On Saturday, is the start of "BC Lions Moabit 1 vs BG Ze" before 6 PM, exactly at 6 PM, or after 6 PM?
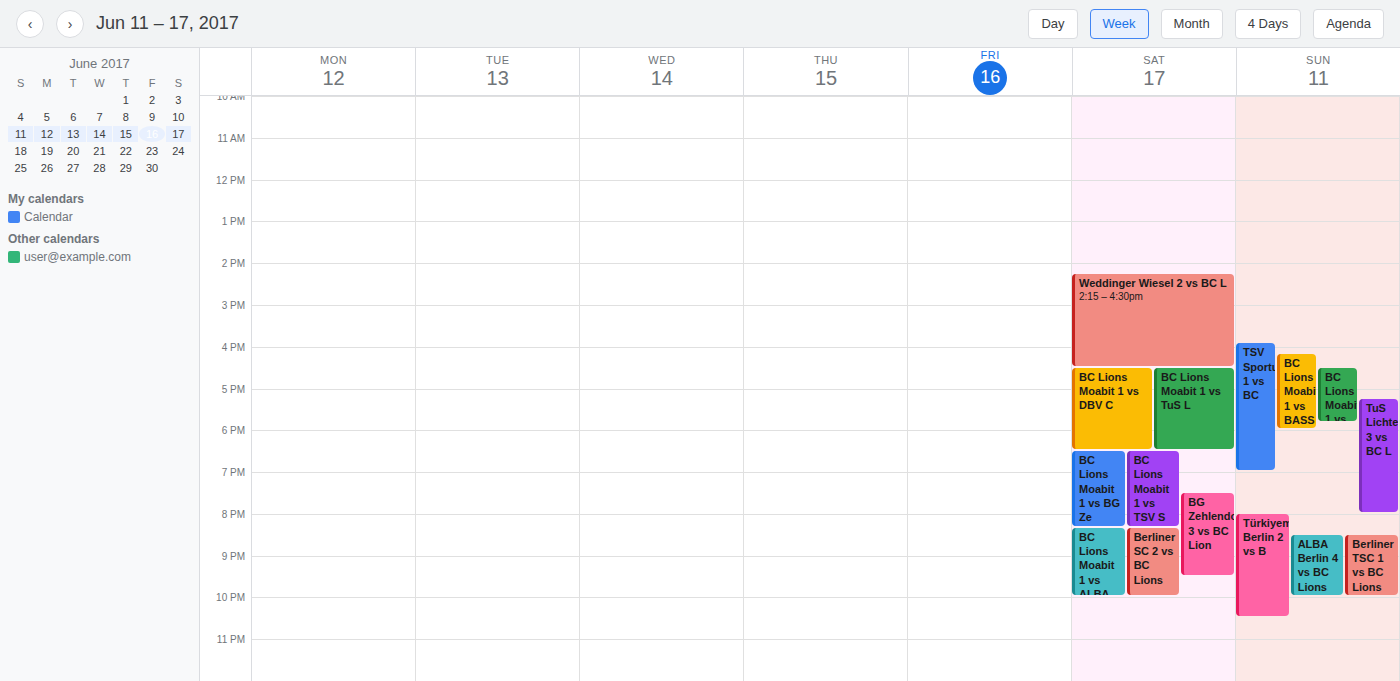
6:30 PM -- after 6 PM, 30 minutes below the 6 PM line.